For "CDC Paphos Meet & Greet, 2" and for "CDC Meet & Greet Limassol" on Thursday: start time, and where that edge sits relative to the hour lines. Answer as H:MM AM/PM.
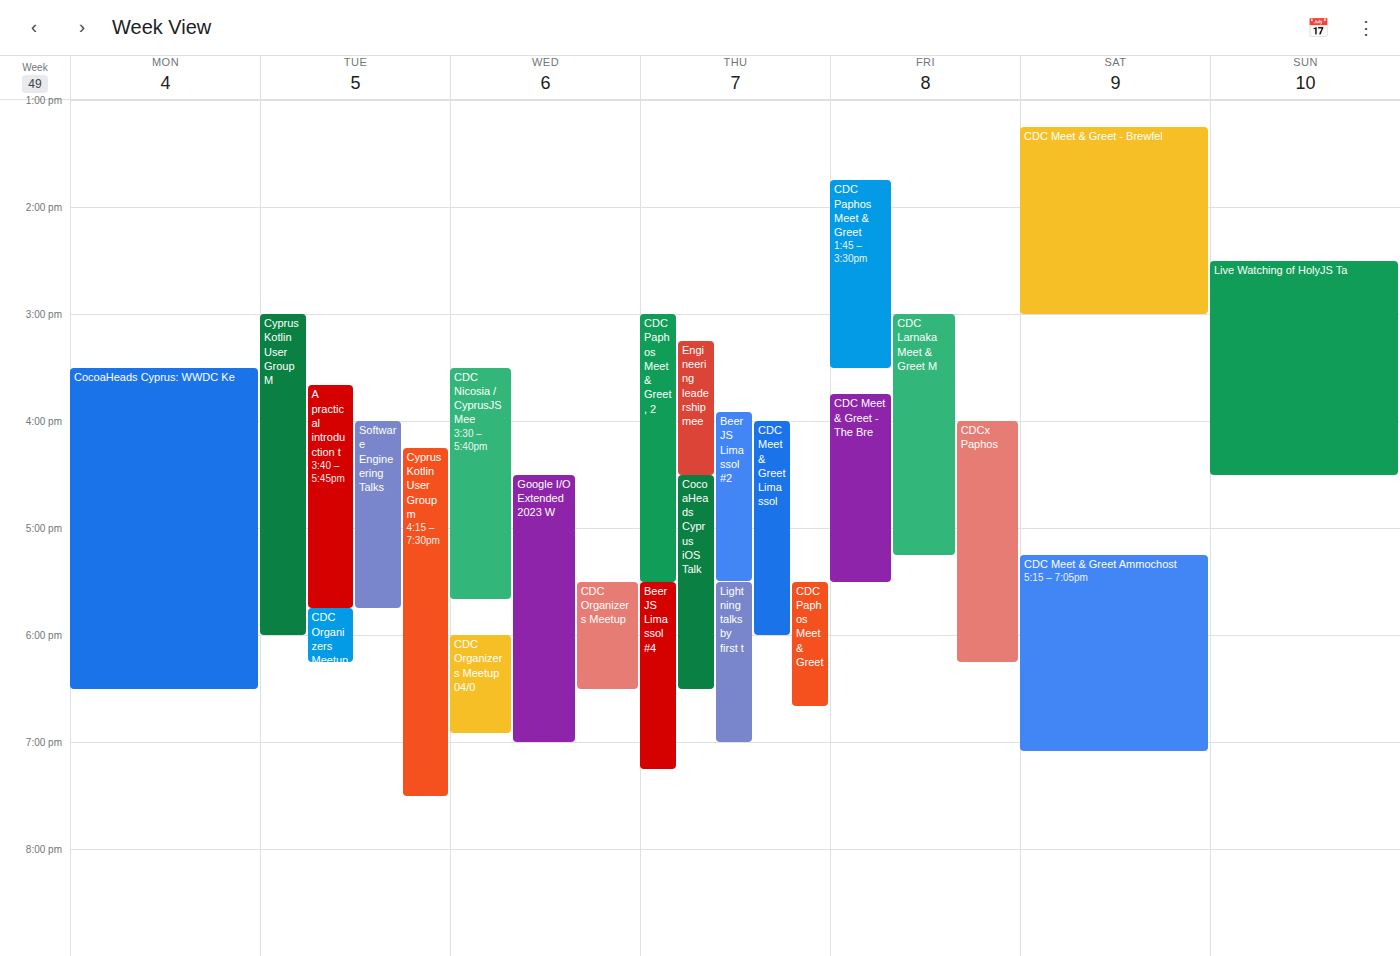
"CDC Paphos Meet & Greet, 2": 3:00 PM, exactly on the 3 PM line. "CDC Meet & Greet Limassol": 4:00 PM, exactly on the 4 PM line.